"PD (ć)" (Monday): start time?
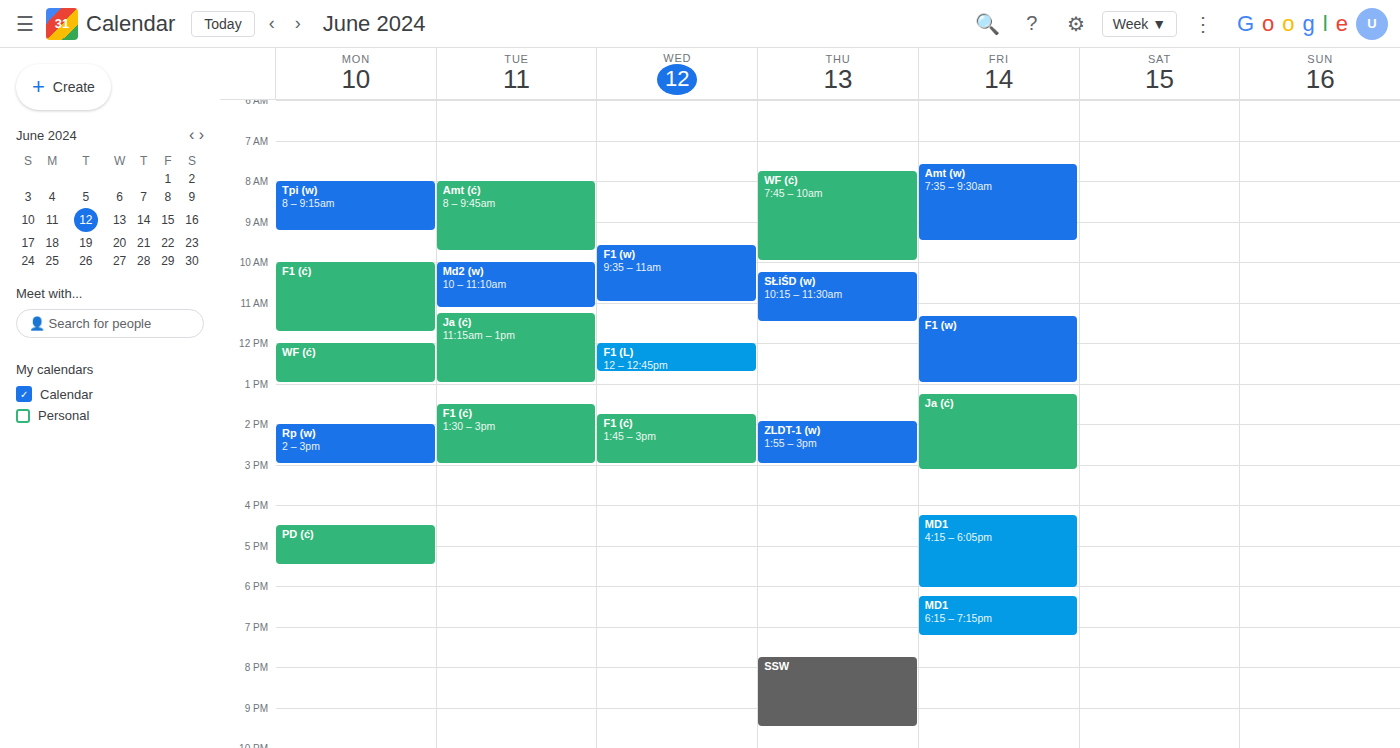
16:30